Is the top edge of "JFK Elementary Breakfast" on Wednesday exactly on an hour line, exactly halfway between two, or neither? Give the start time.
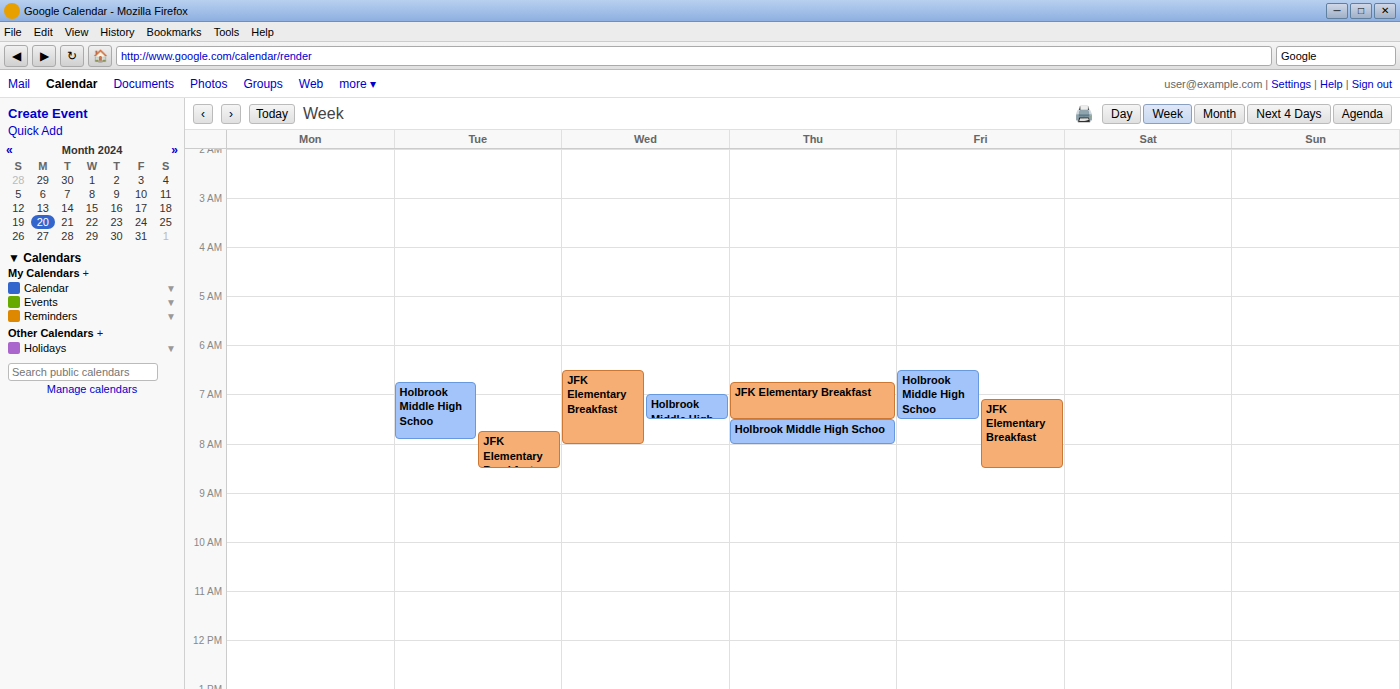
6:30 AM -- halfway between the 6 AM and 7 AM lines.